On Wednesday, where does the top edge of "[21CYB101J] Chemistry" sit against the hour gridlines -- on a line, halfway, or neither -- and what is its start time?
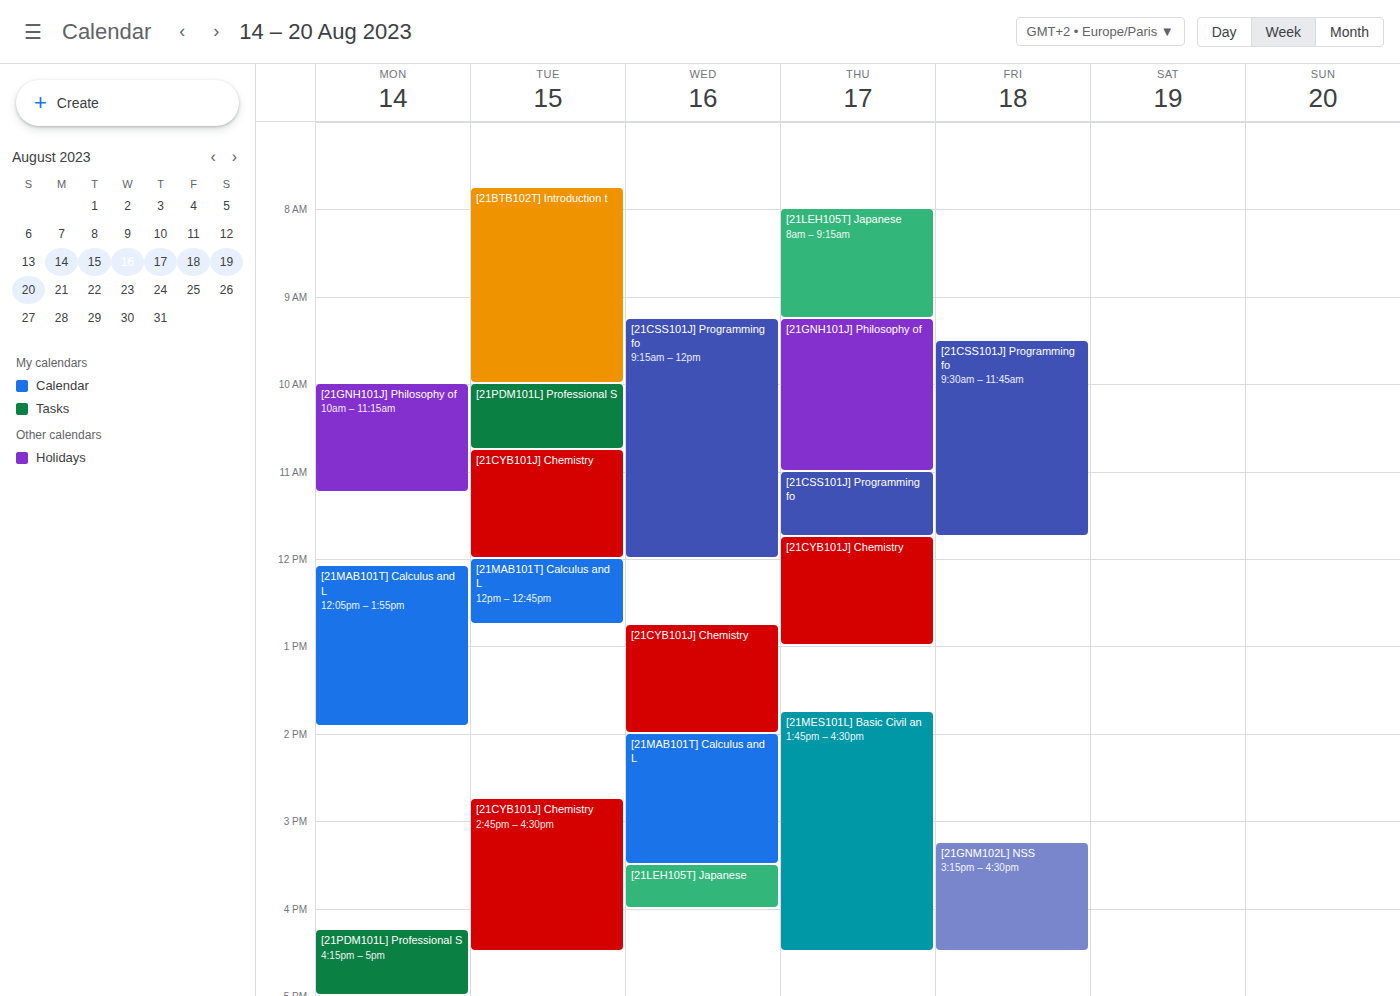
12:45 PM -- neither: three quarters of the way from the 12 PM line to the 1 PM line.